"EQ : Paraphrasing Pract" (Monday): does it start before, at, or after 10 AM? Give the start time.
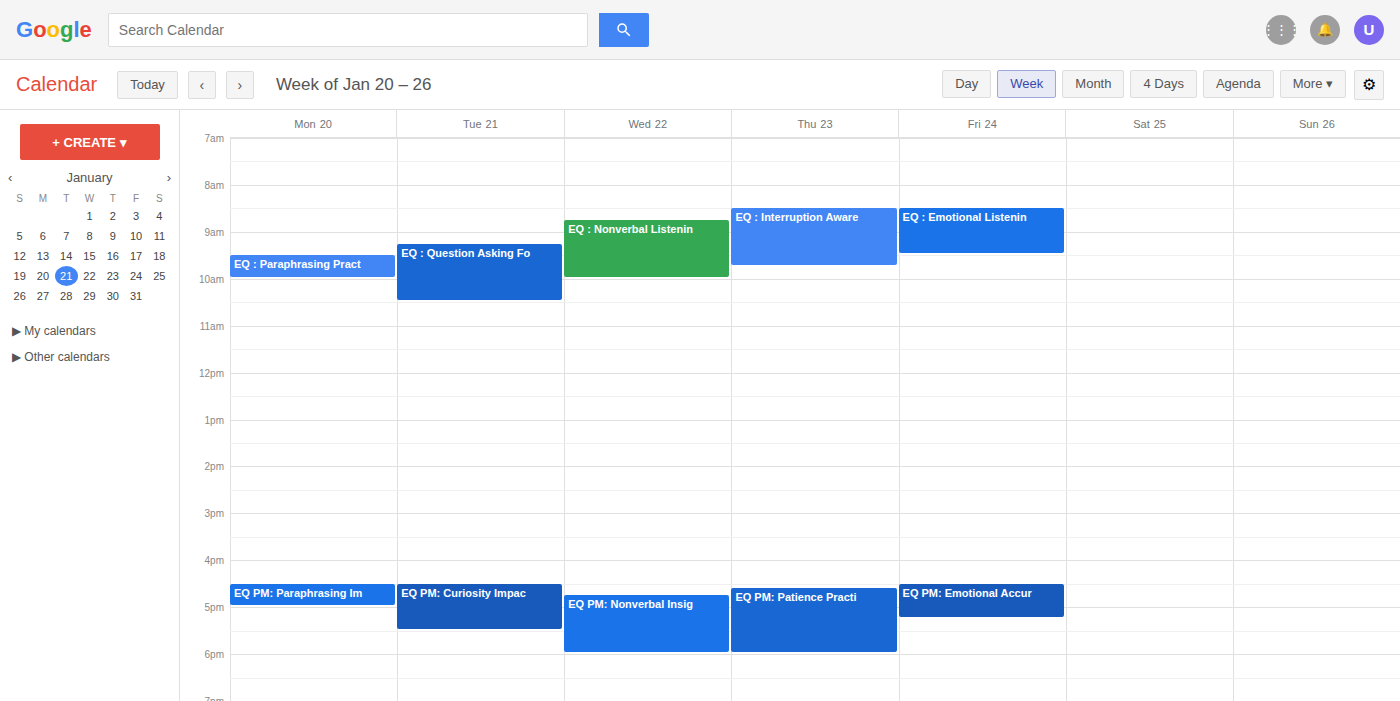
9:30 AM -- before 10 AM, 30 minutes above the 10 AM line.